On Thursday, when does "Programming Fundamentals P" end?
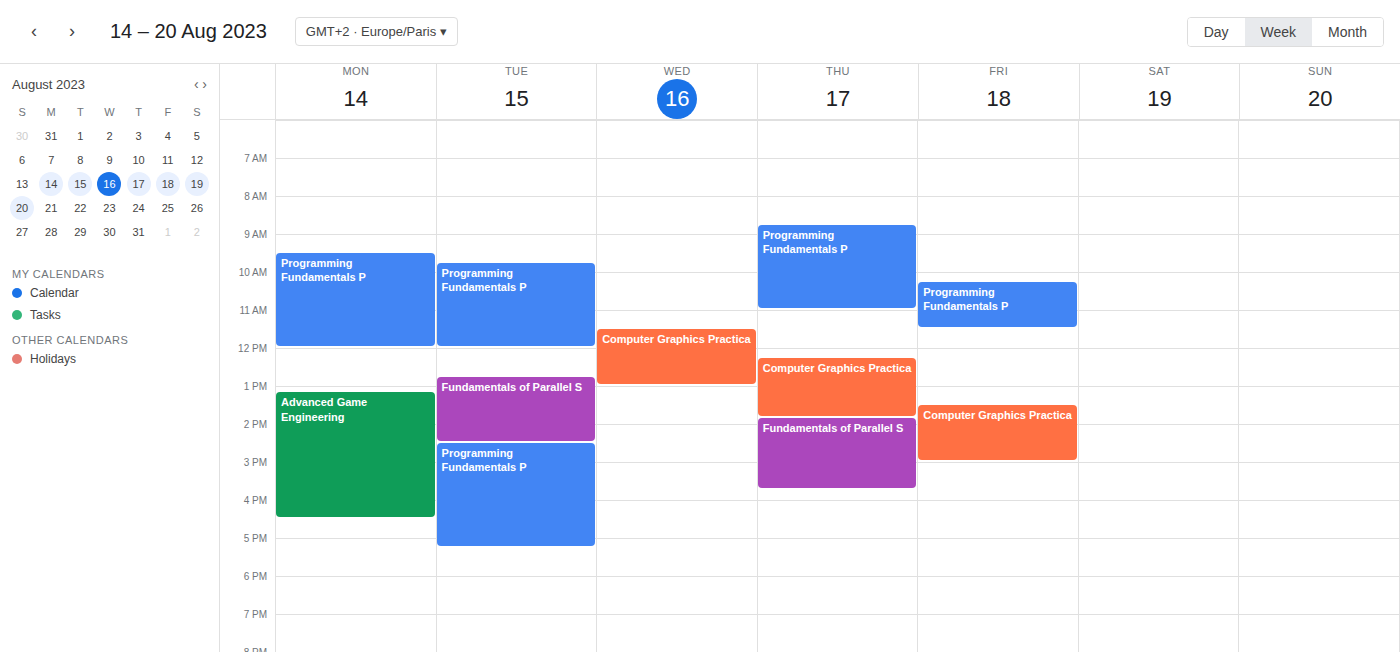
11:00 AM